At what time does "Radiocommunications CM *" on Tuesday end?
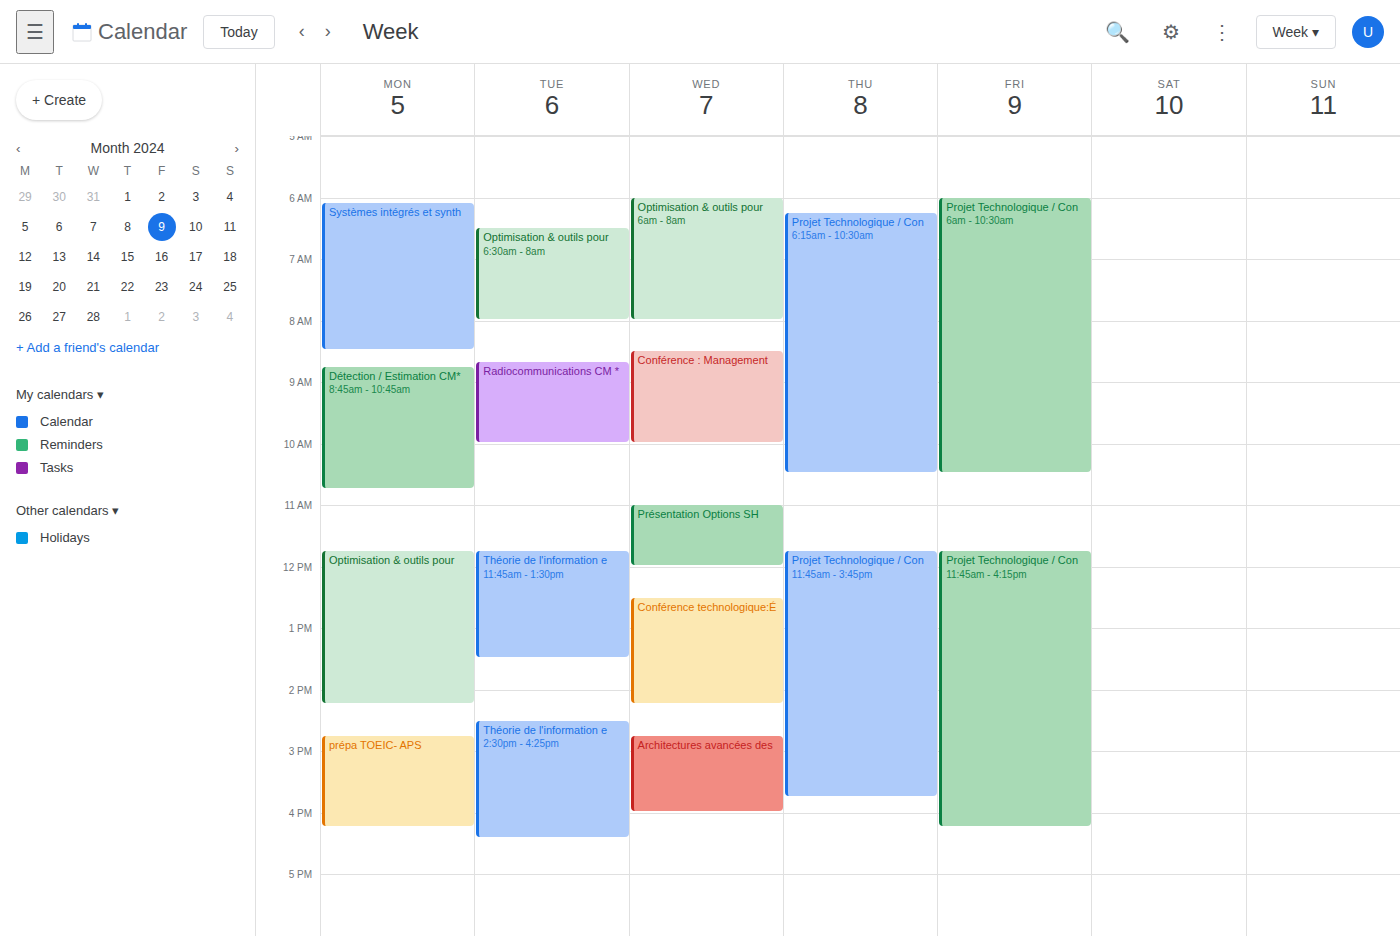
10:00 AM